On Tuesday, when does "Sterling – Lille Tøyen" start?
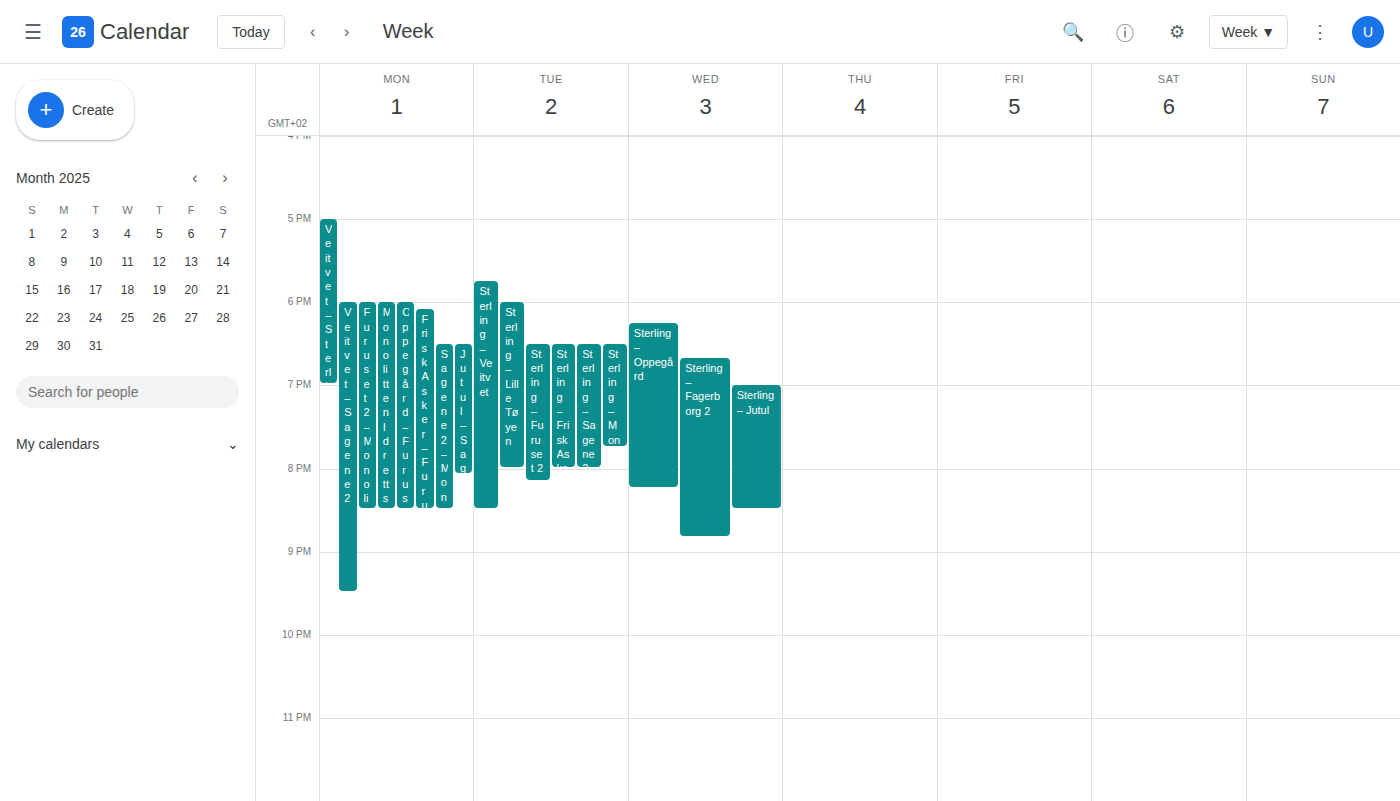
18:00